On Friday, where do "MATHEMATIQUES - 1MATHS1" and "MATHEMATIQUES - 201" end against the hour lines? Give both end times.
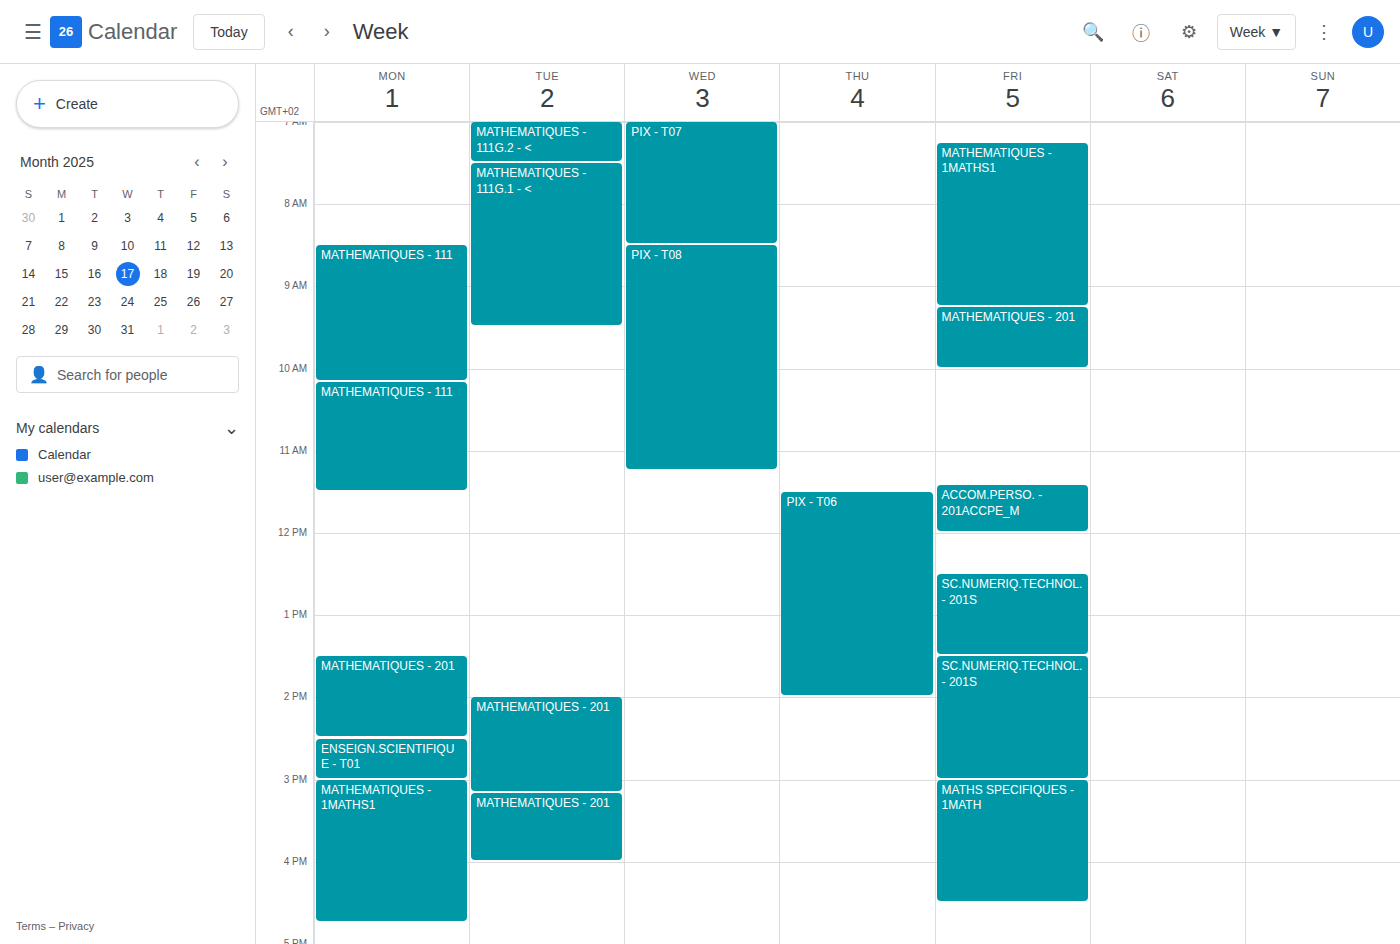
"MATHEMATIQUES - 1MATHS1": 9:15 AM, neither: a quarter of the way from the 9 AM line to the 10 AM line. "MATHEMATIQUES - 201": 10:00 AM, exactly on the 10 AM line.